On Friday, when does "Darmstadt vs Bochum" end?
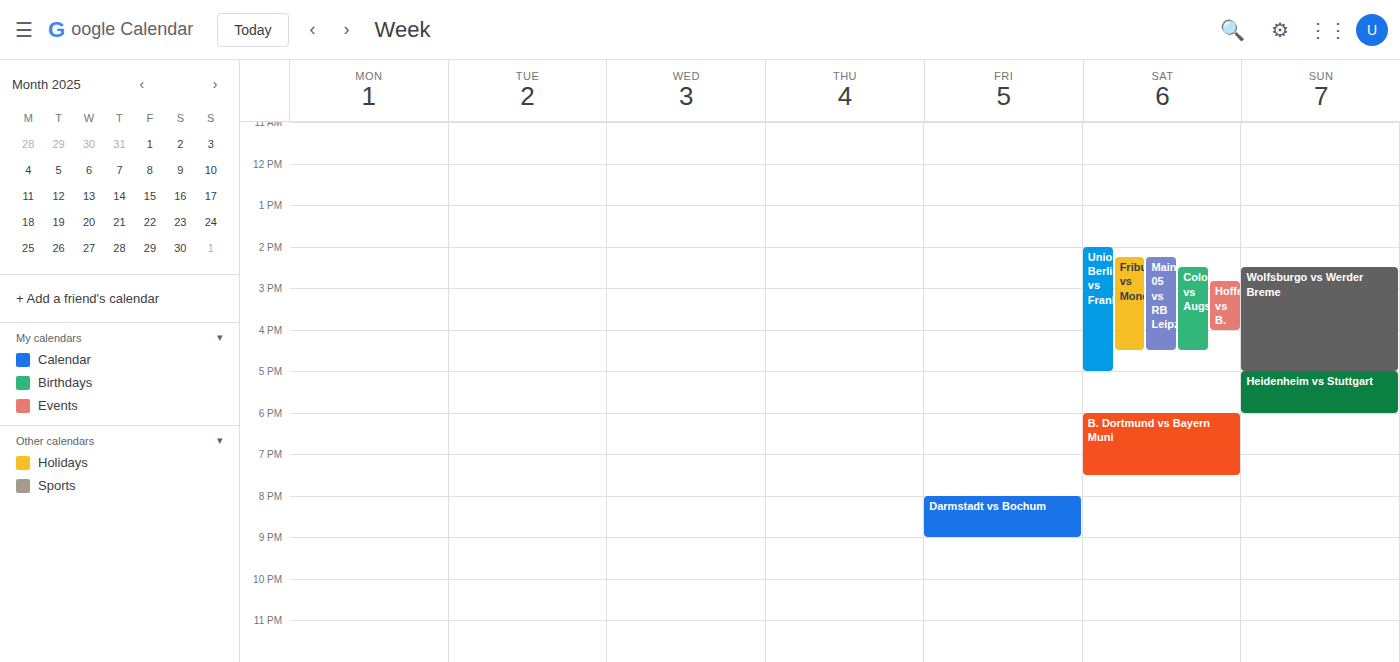
21:00